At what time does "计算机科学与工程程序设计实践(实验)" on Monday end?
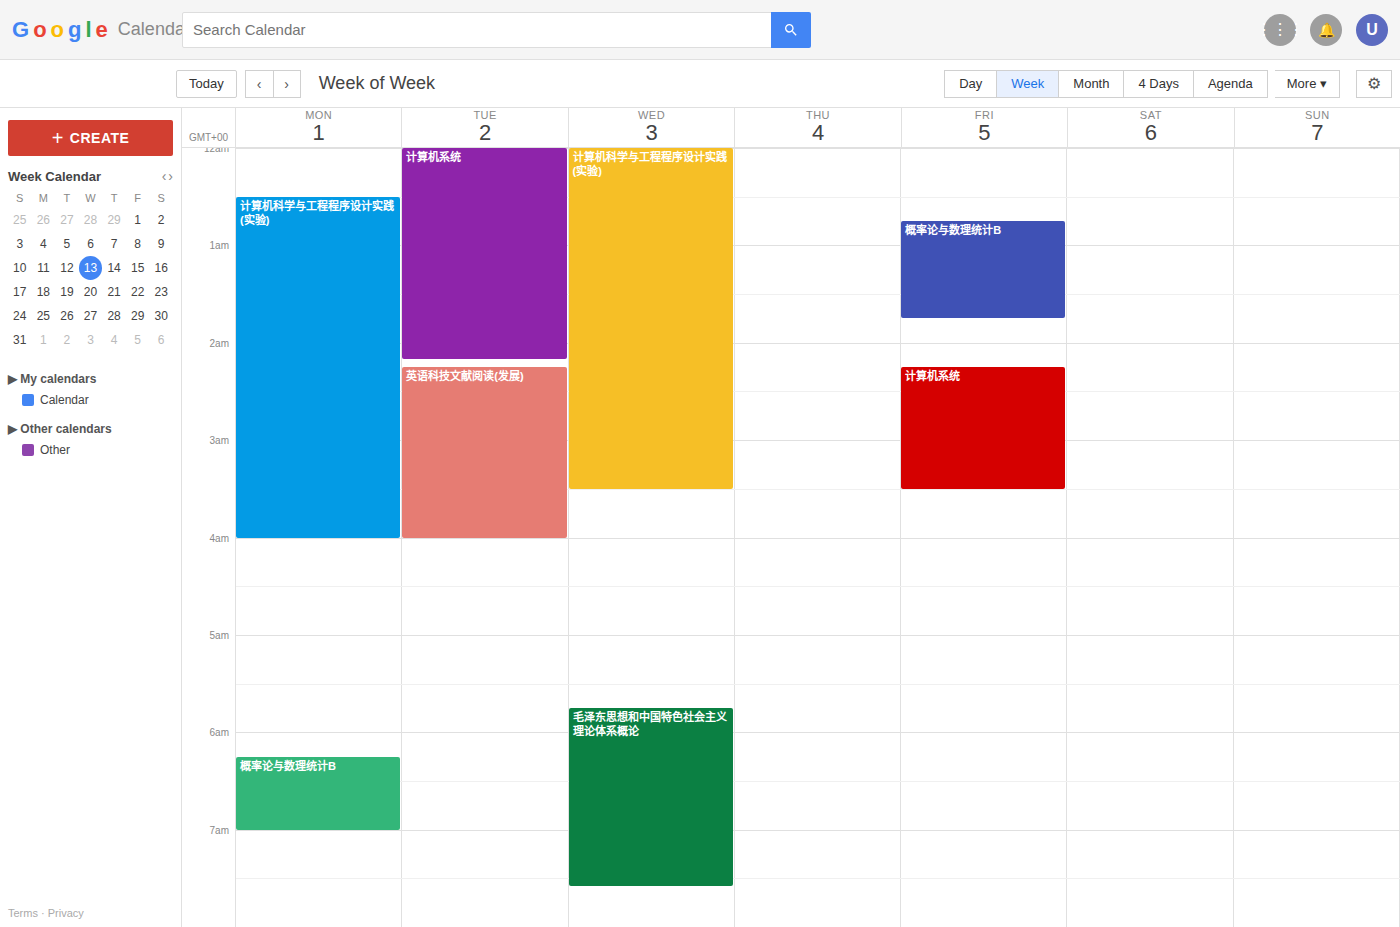
4:00 AM